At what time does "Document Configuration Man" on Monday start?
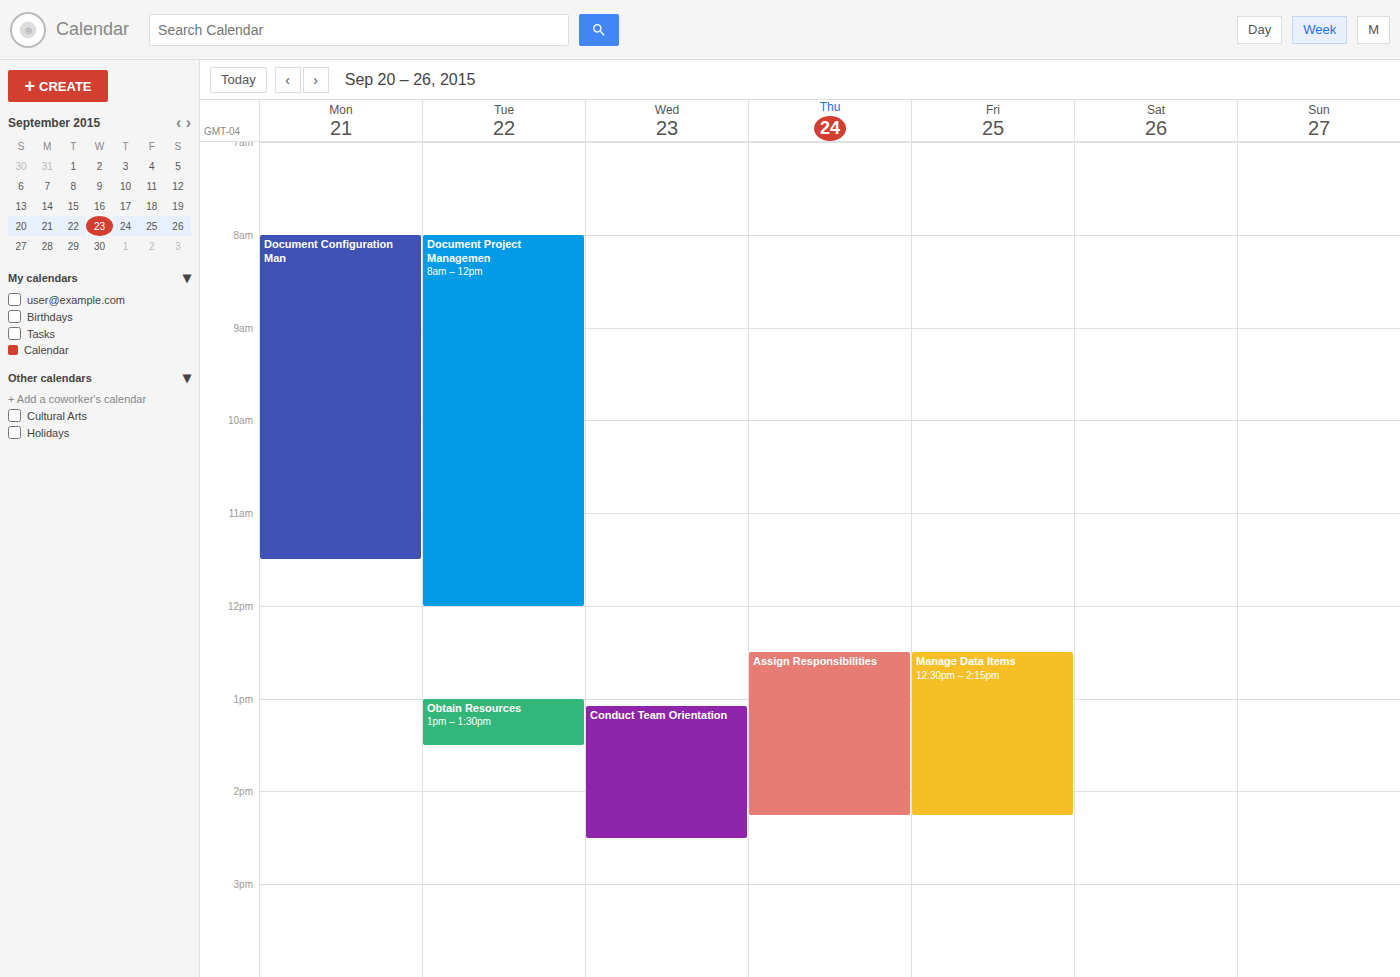
8:00 AM